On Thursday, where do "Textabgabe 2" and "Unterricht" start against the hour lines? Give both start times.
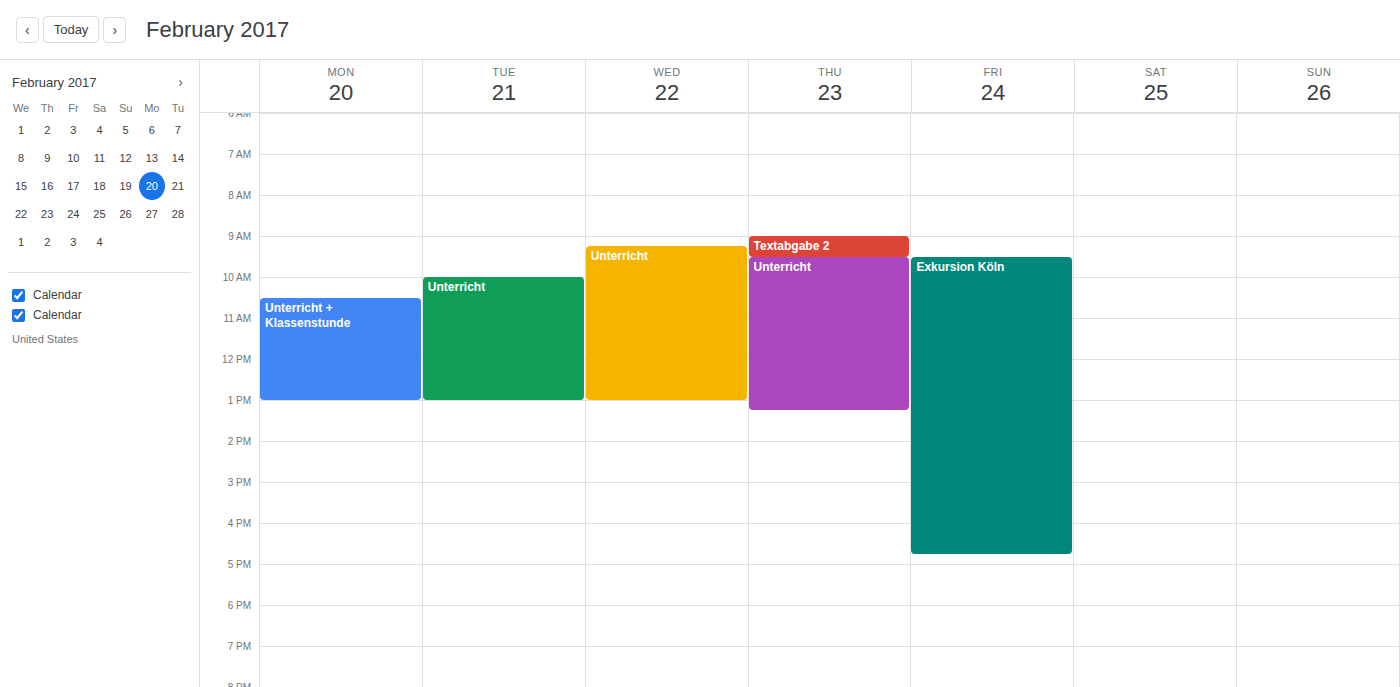
"Textabgabe 2": 9:00 AM, exactly on the 9 AM line. "Unterricht": 9:30 AM, halfway between the 9 AM and 10 AM lines.